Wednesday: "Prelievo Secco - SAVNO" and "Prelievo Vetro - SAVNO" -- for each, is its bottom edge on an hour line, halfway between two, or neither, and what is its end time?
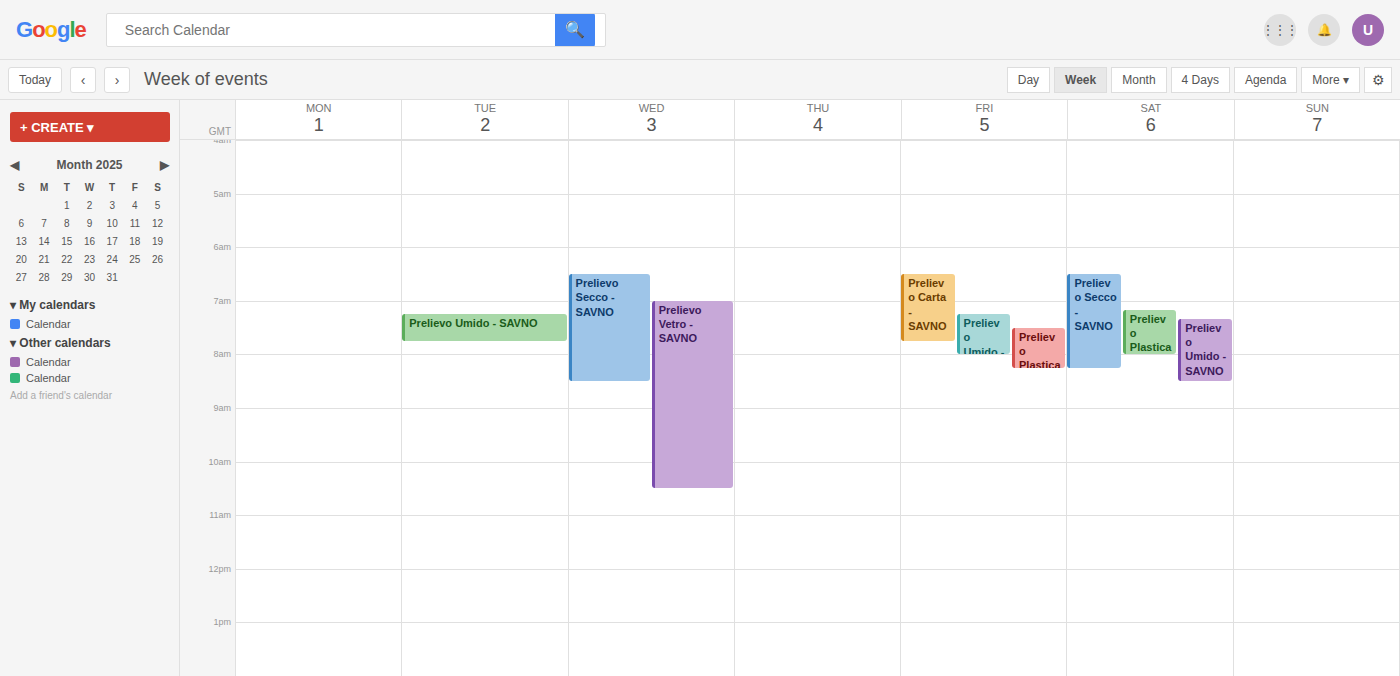
"Prelievo Secco - SAVNO": 8:30 AM, halfway between the 8 AM and 9 AM lines. "Prelievo Vetro - SAVNO": 10:30 AM, halfway between the 10 AM and 11 AM lines.